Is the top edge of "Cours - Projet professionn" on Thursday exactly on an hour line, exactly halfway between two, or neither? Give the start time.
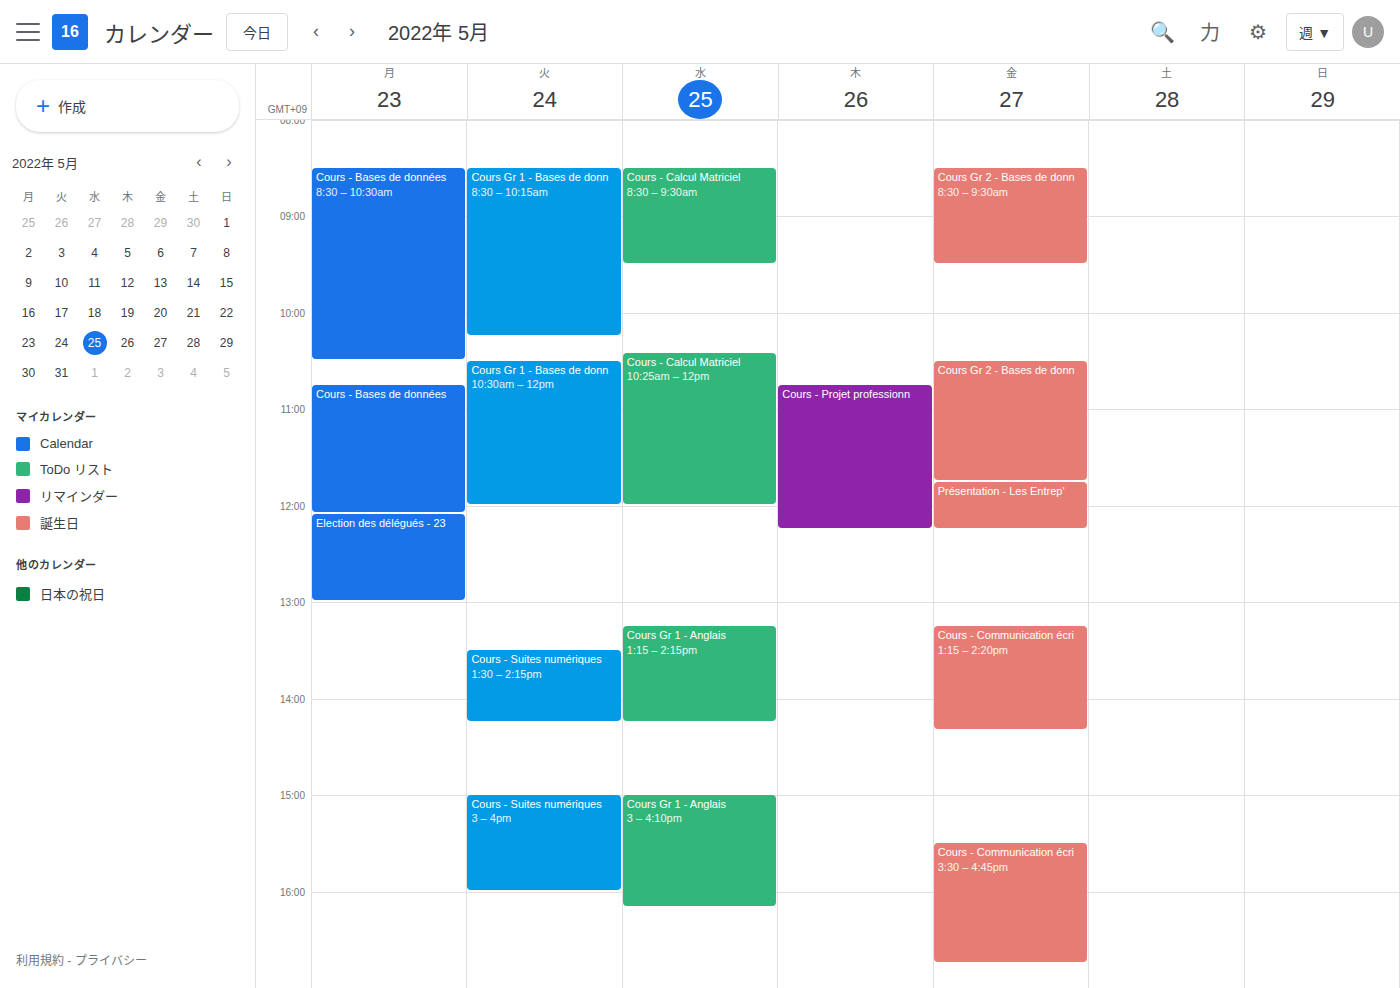
10:45 AM -- neither: three quarters of the way from the 10 AM line to the 11 AM line.